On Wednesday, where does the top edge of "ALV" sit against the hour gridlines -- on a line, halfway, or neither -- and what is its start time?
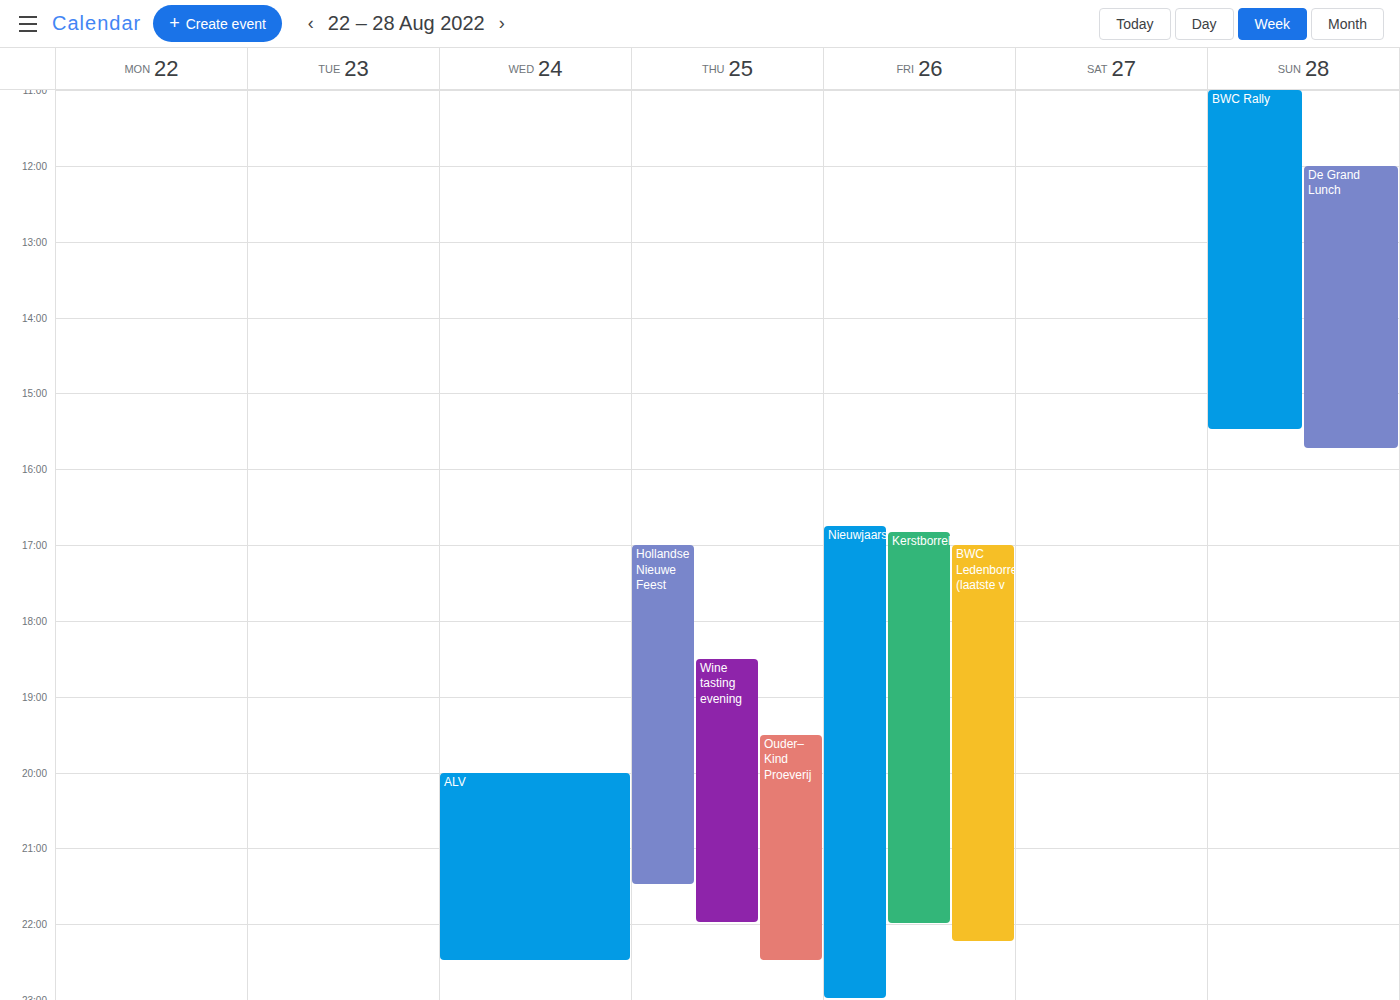
8:00 PM -- exactly on the 8 PM line.